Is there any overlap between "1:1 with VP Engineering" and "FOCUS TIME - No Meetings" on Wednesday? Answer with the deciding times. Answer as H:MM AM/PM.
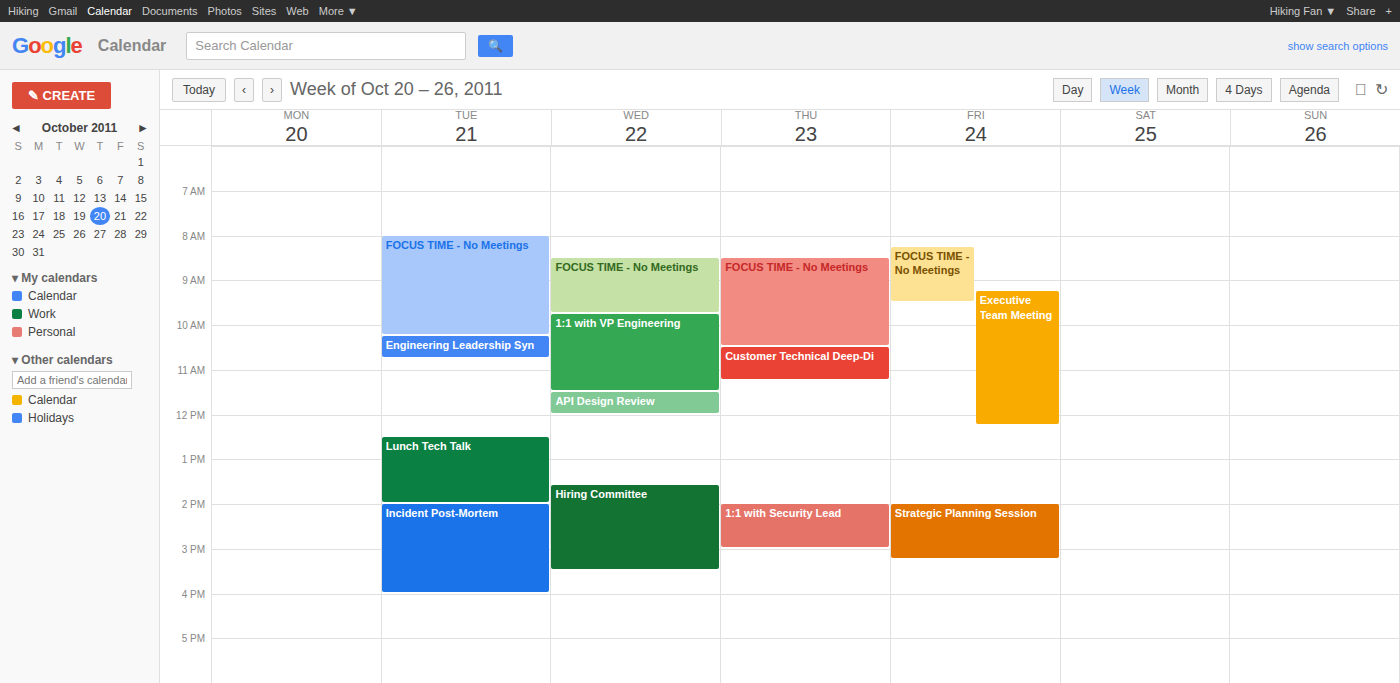
"FOCUS TIME - No Meetings" ends at 9:45 AM, exactly when "1:1 with VP Engineering" starts -- they touch but do not overlap.